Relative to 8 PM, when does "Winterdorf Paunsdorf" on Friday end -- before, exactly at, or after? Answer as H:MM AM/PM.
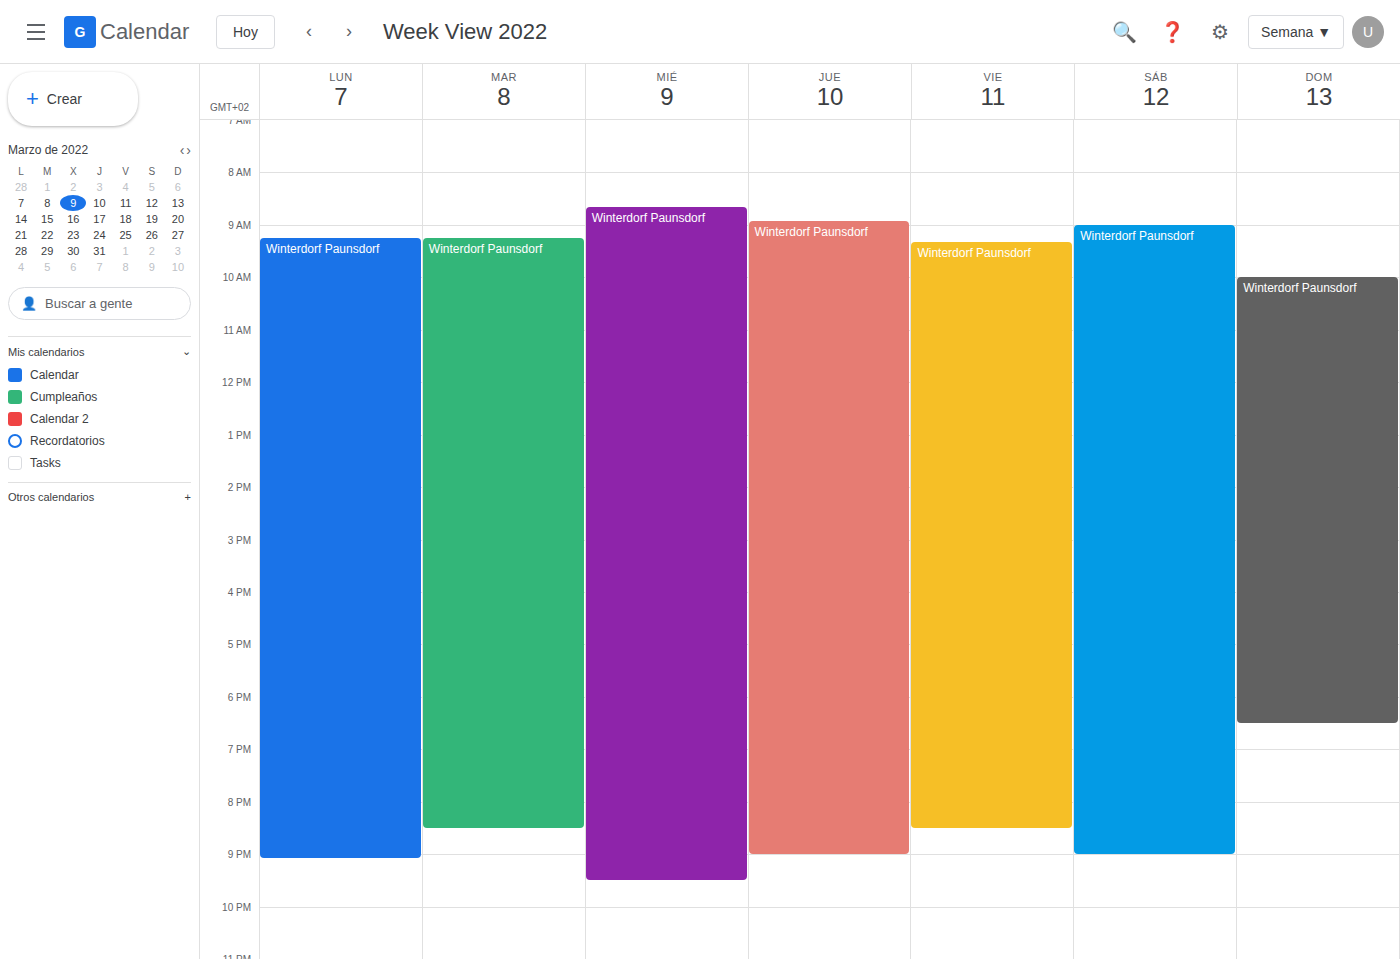
8:30 PM -- after 8 PM, 30 minutes below the 8 PM line.